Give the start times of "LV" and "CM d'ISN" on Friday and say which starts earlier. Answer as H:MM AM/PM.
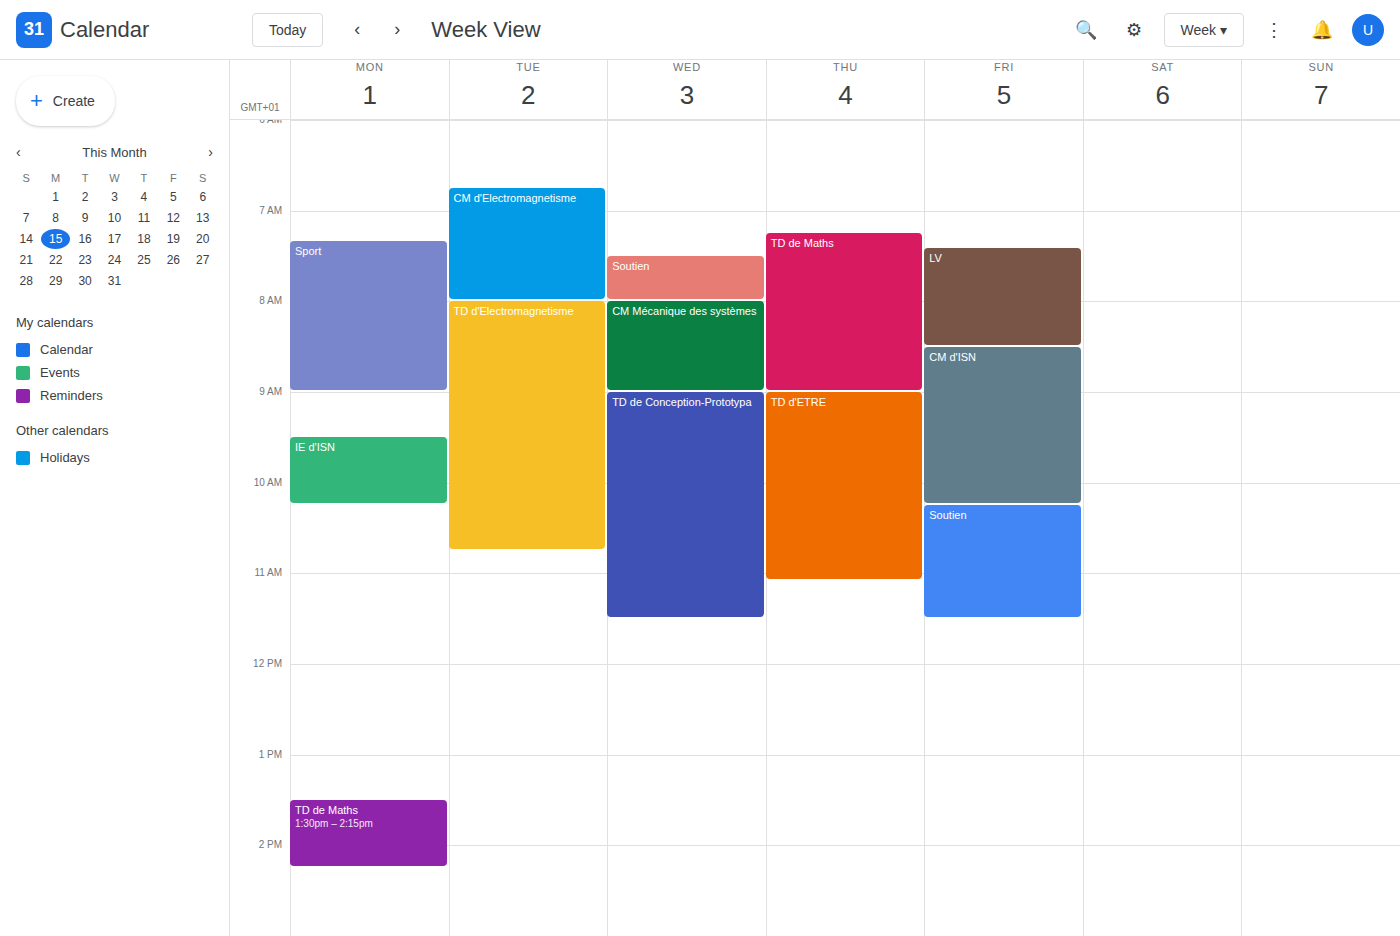
"LV" 7:25 AM; "CM d'ISN" 8:30 AM.